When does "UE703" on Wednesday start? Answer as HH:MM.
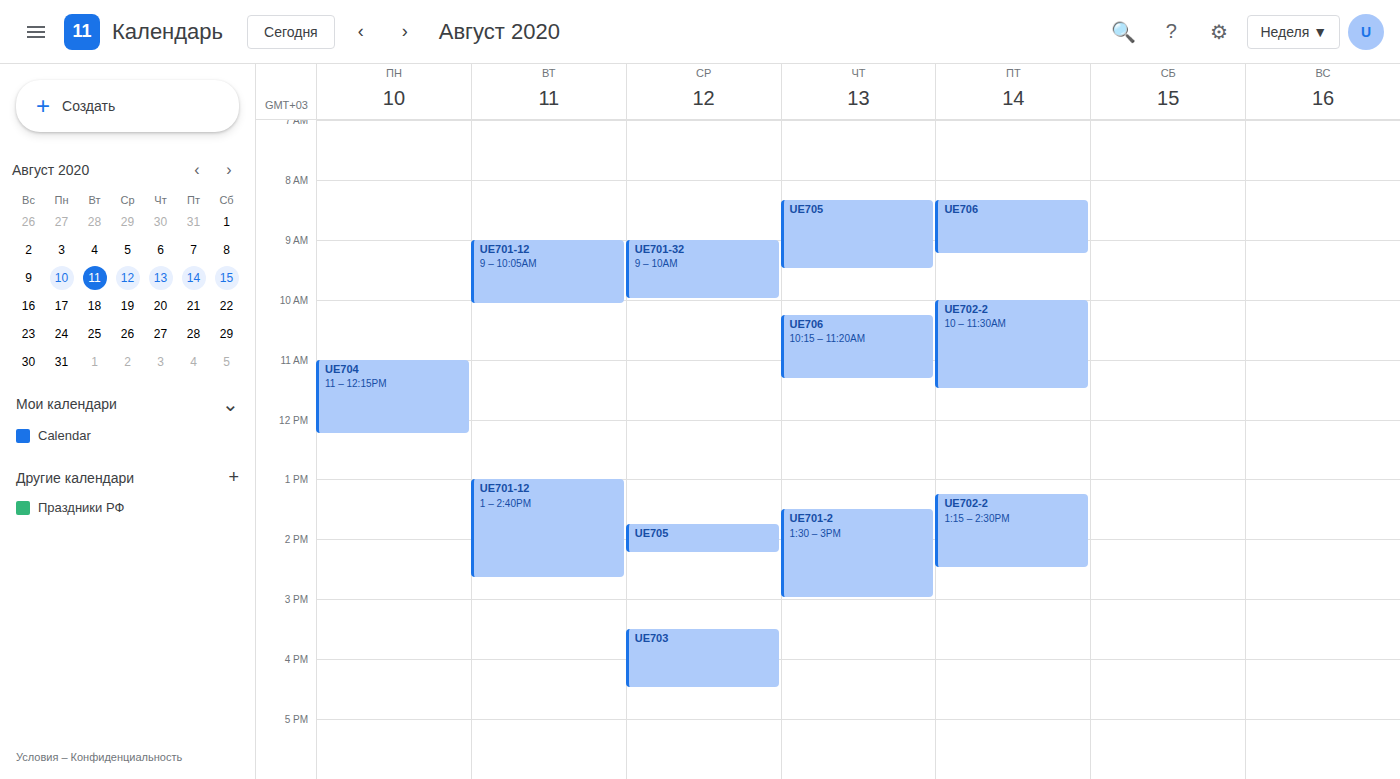
15:30